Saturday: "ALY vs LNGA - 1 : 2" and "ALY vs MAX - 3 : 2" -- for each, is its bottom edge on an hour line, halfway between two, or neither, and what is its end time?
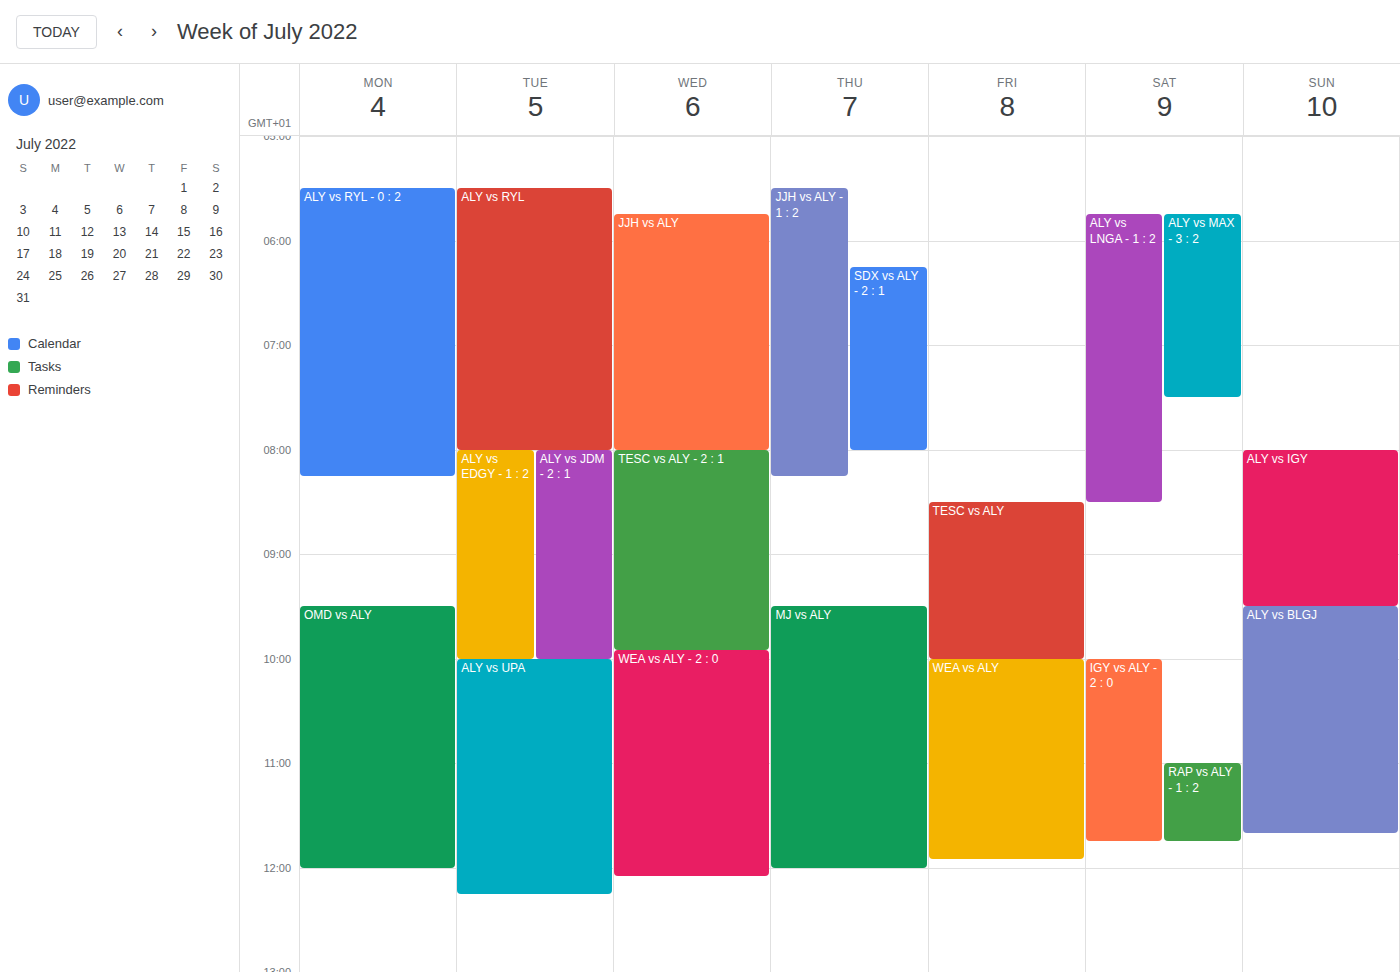
"ALY vs LNGA - 1 : 2": 8:30 AM, halfway between the 8 AM and 9 AM lines. "ALY vs MAX - 3 : 2": 7:30 AM, halfway between the 7 AM and 8 AM lines.